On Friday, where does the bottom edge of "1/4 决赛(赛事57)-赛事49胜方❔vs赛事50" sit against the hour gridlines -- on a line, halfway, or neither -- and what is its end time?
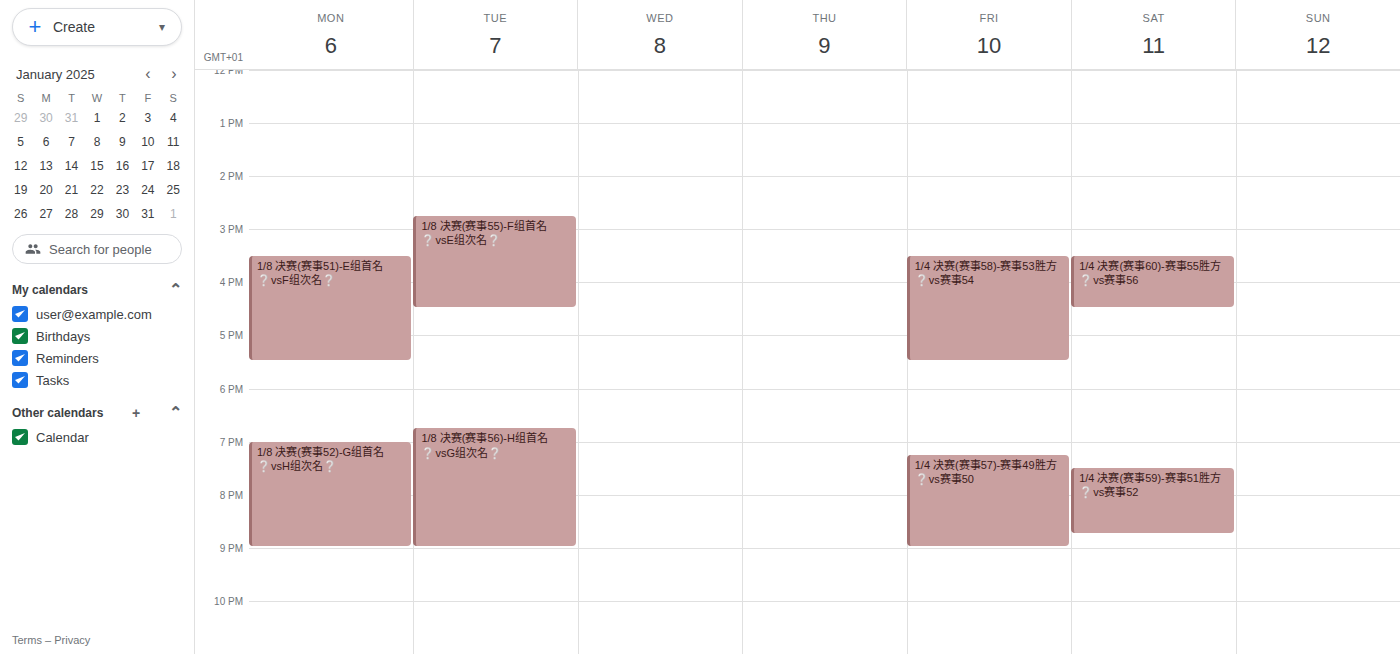
9:00 PM -- exactly on the 9 PM line.